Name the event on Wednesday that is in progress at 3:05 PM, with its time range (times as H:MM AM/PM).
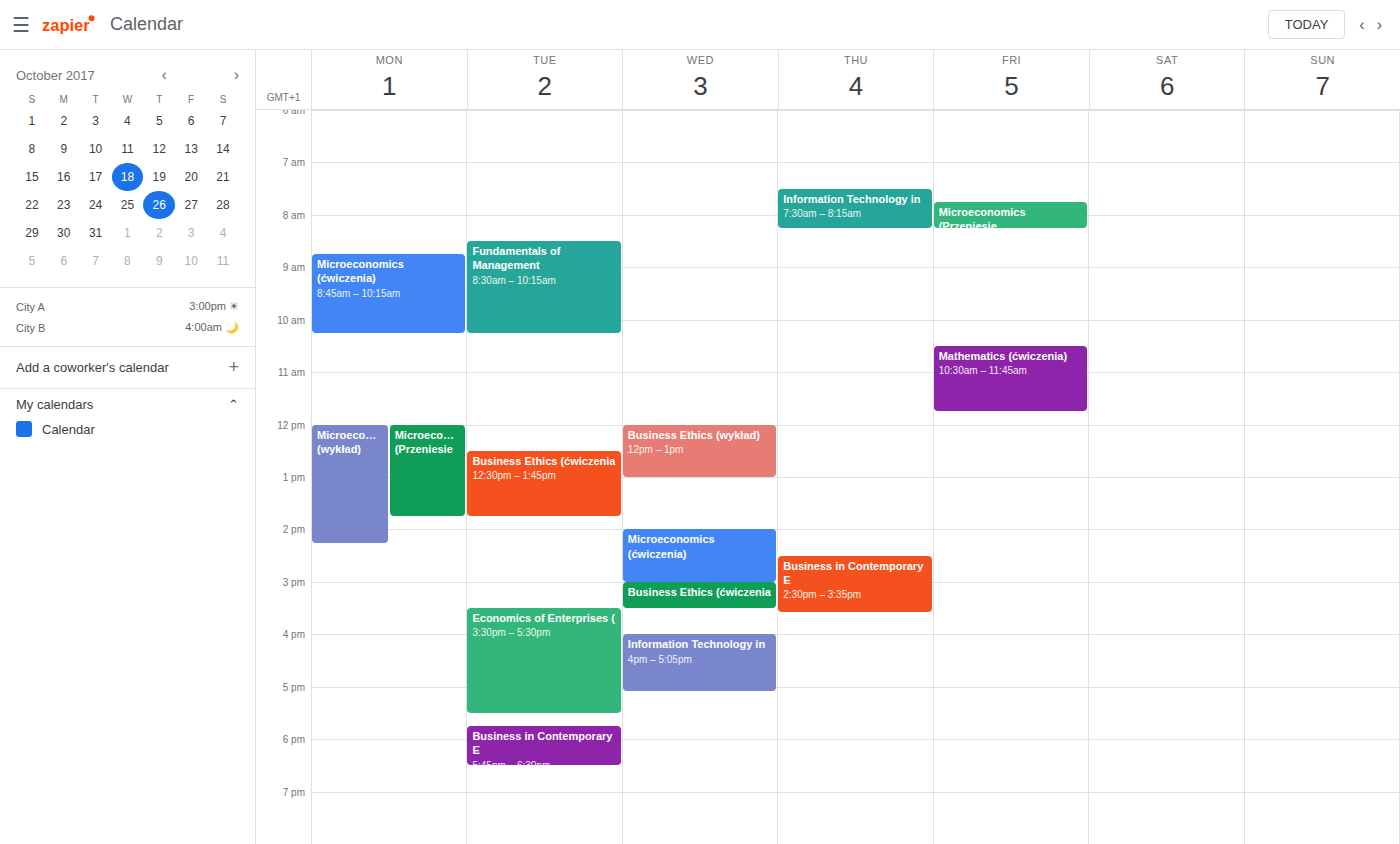
"Business Ethics (ćwiczenia", 3:00 PM to 3:30 PM